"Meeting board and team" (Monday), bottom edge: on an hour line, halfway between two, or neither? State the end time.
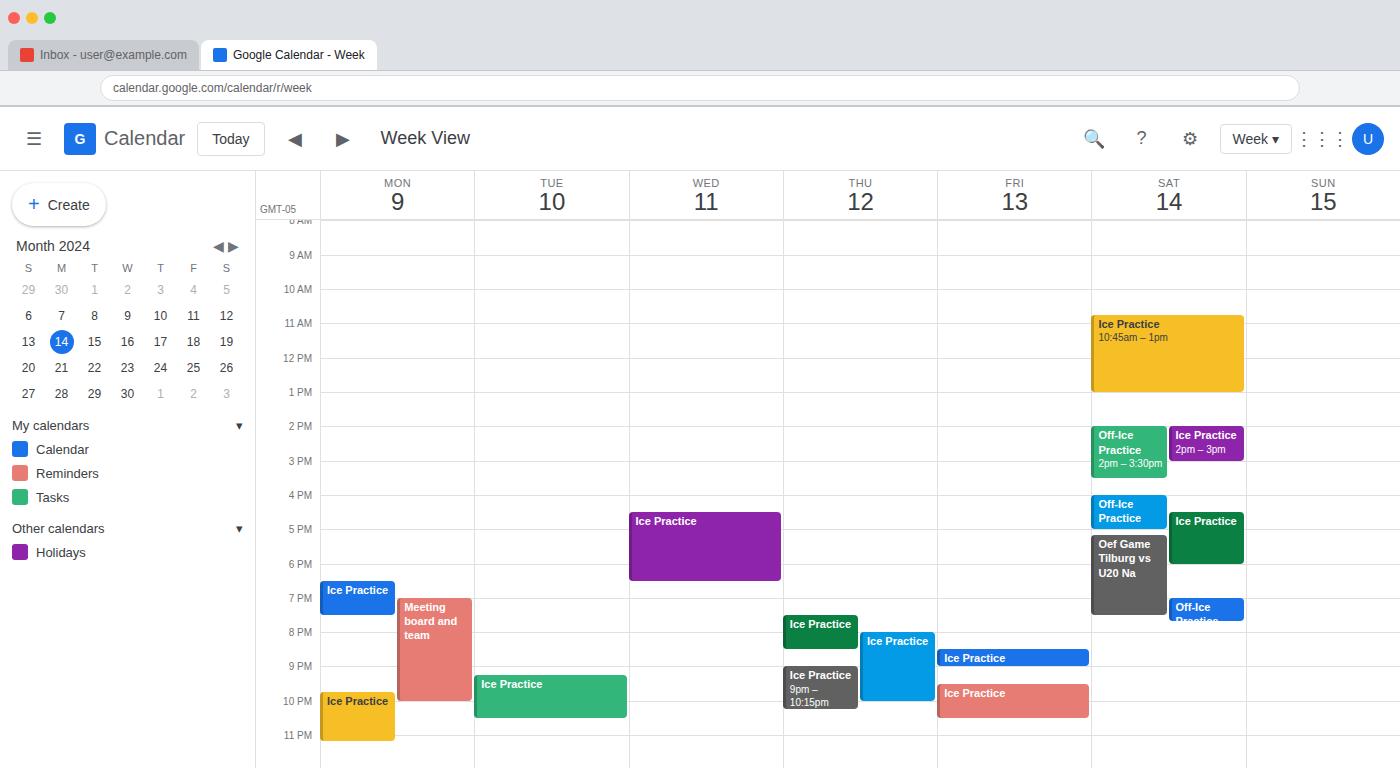
10:00 PM -- exactly on the 10 PM line.